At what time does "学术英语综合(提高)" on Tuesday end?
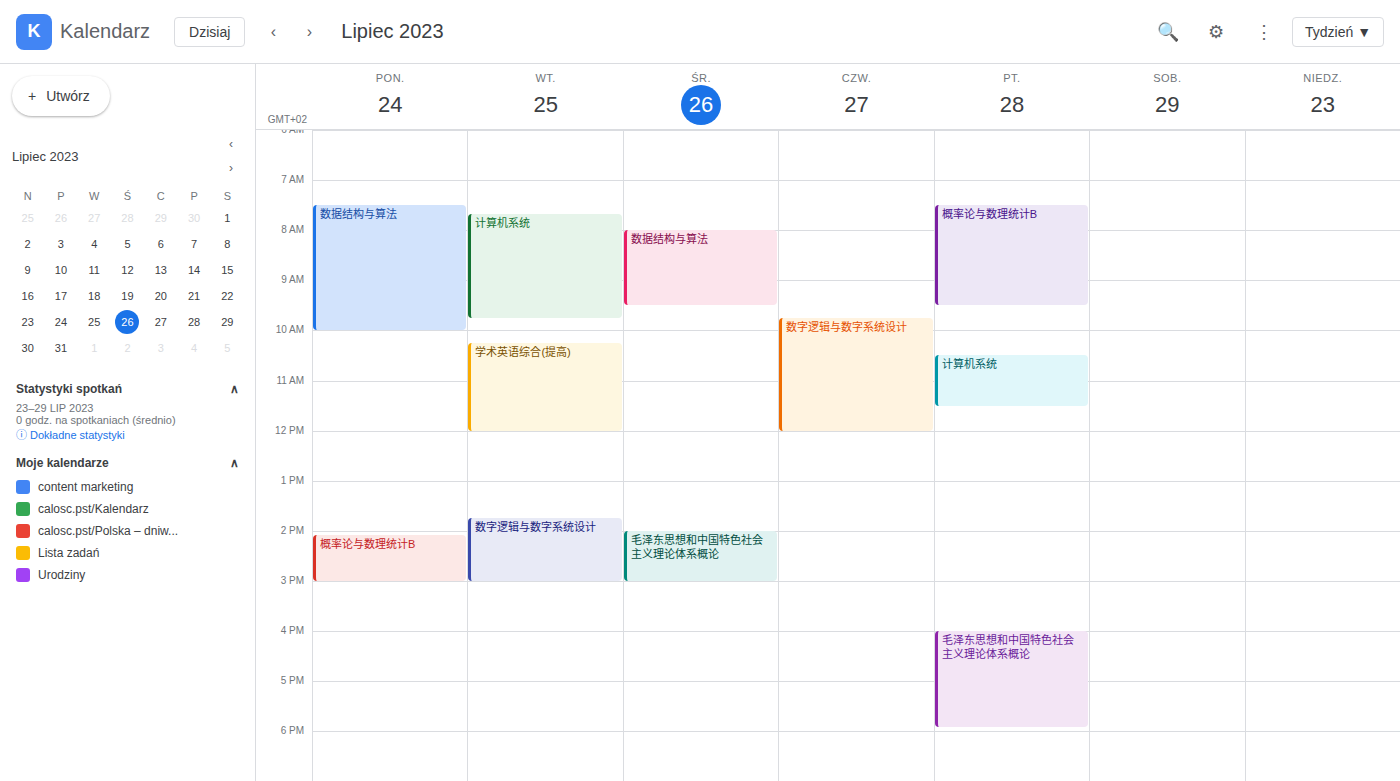
12:00 PM